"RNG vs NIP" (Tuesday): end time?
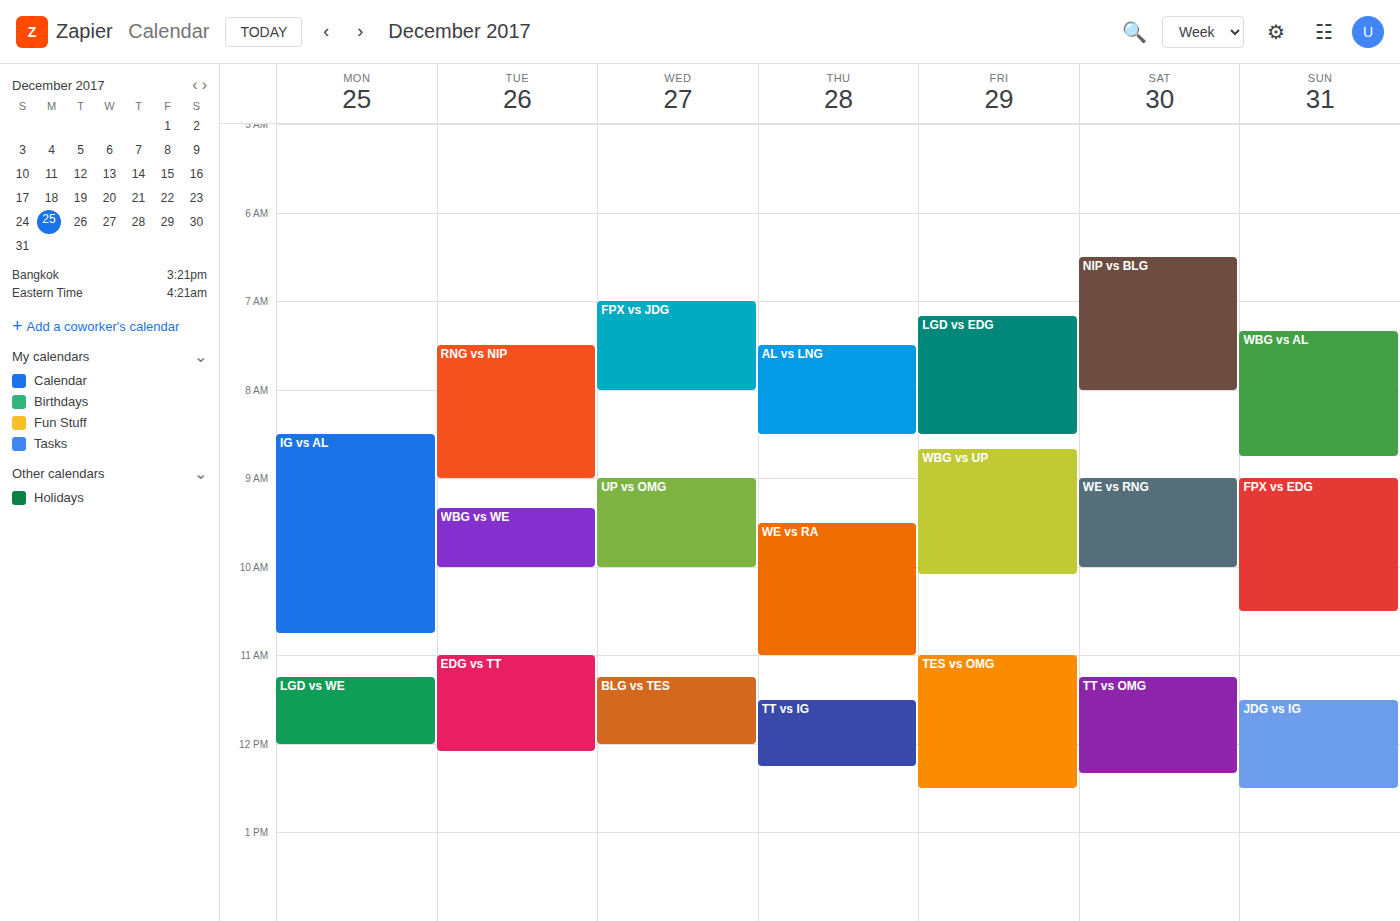
09:00